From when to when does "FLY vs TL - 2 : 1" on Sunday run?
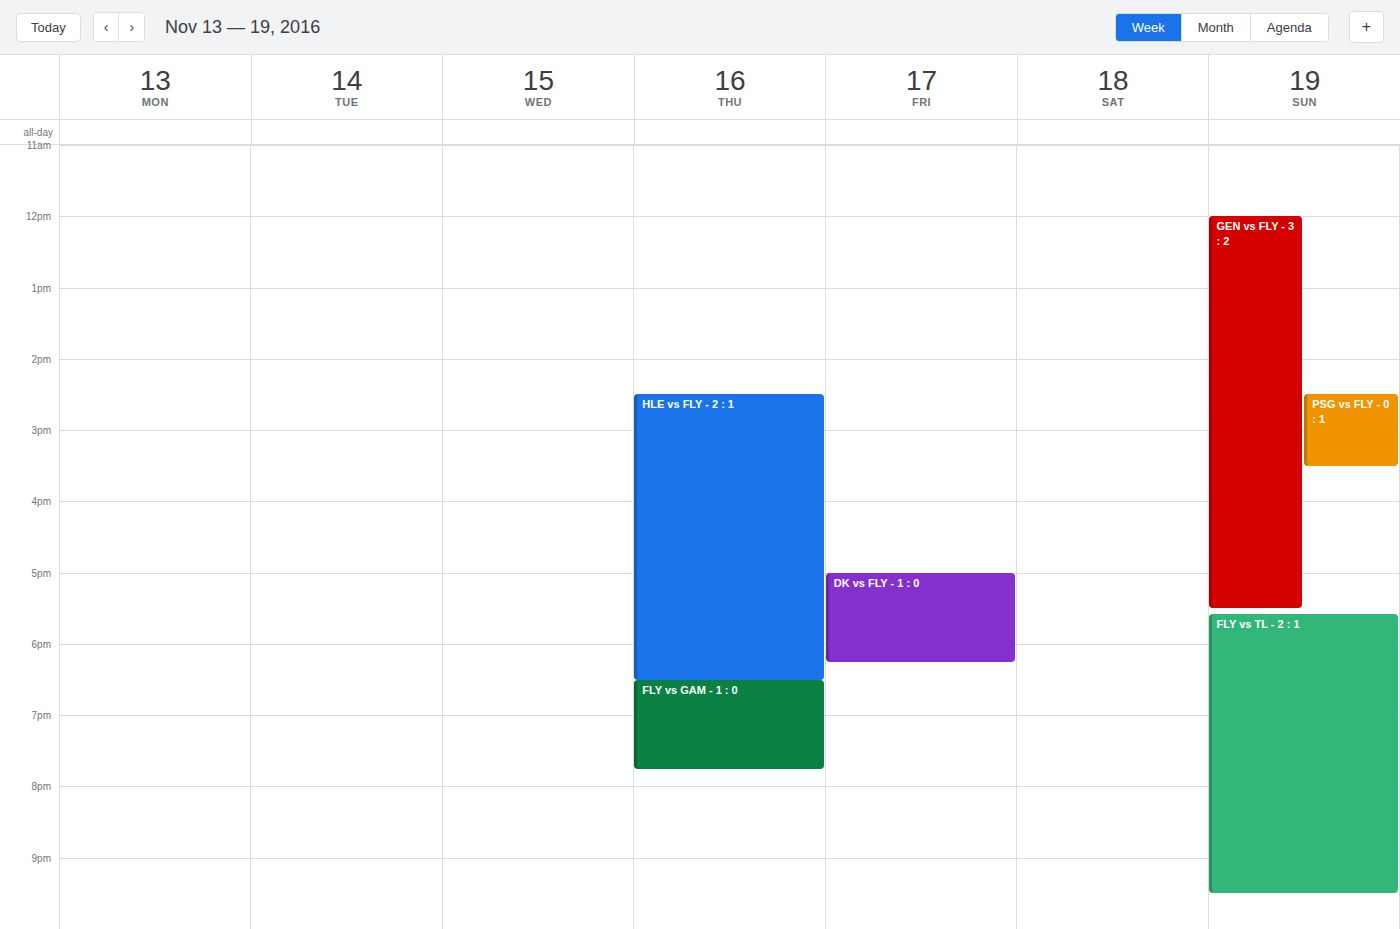
17:35 to 21:30